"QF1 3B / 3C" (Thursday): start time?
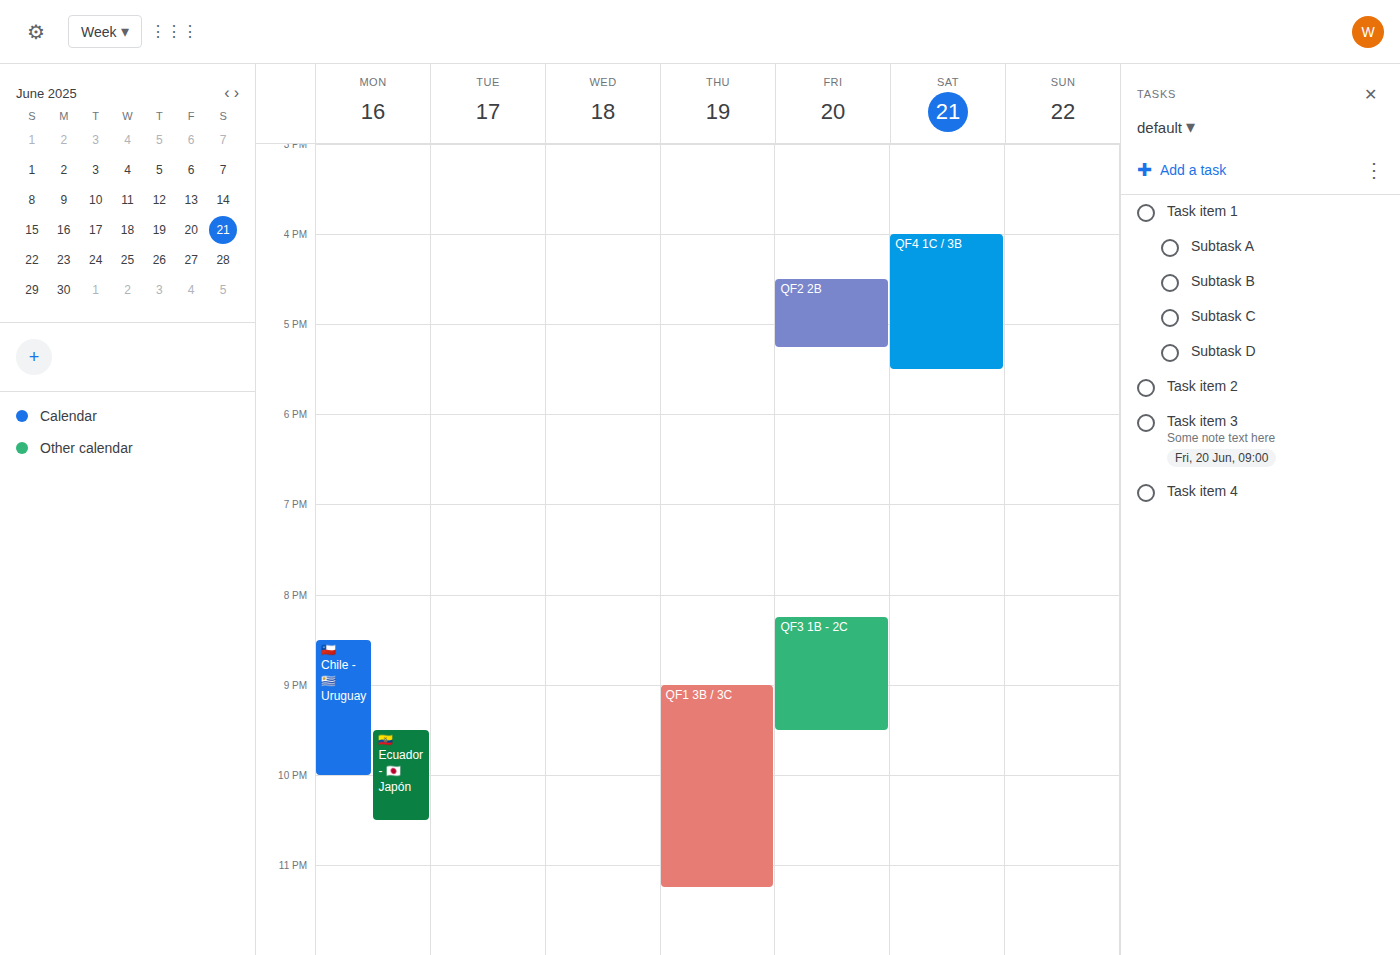
9:00 PM